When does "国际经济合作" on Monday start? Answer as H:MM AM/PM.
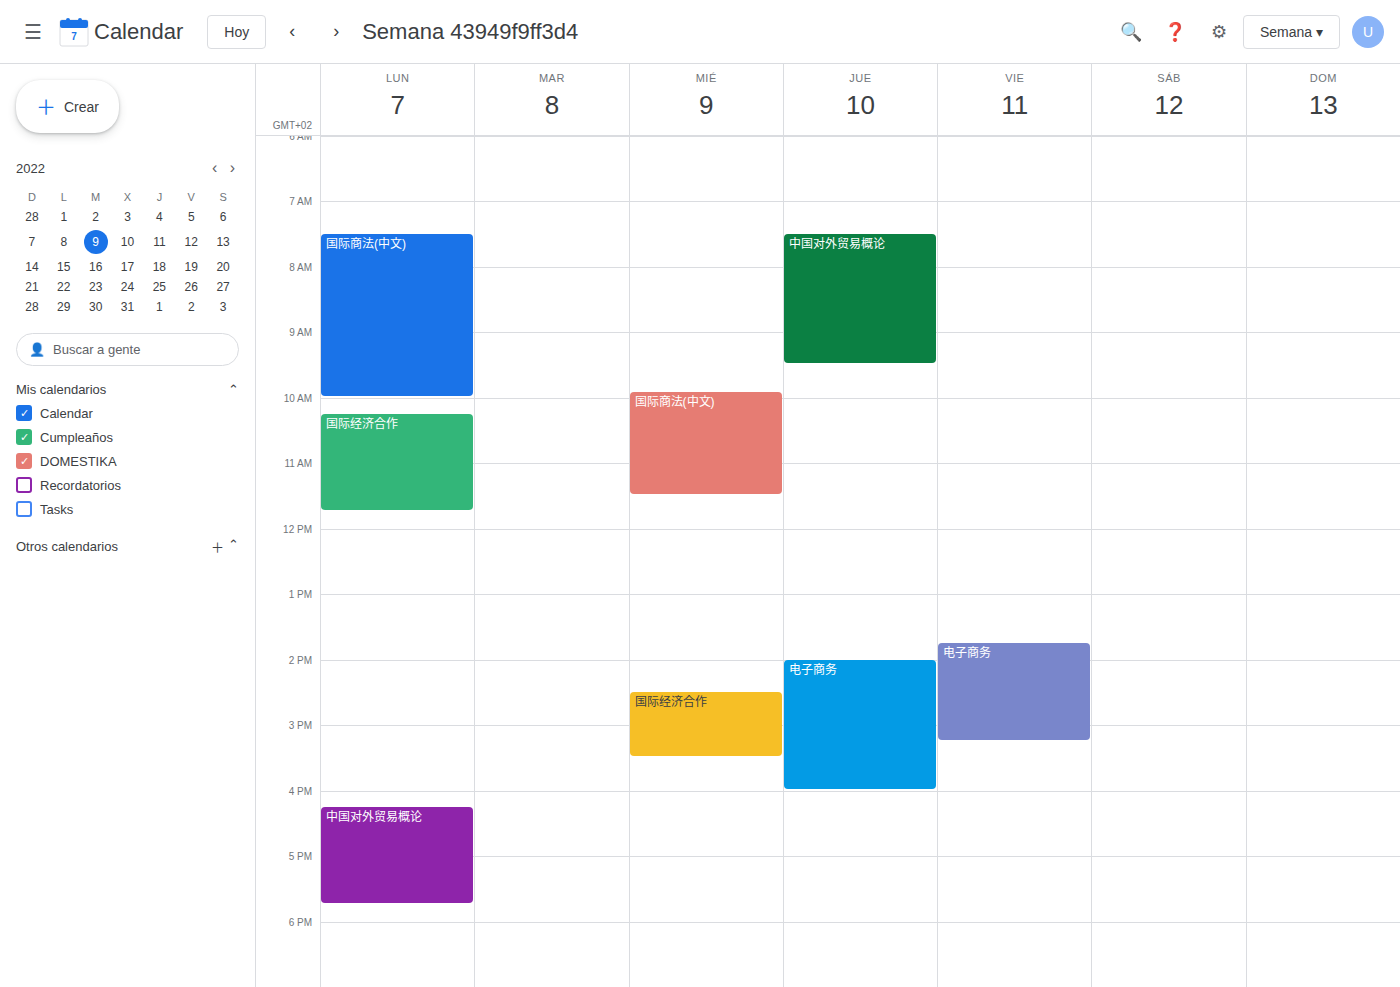
10:15 AM